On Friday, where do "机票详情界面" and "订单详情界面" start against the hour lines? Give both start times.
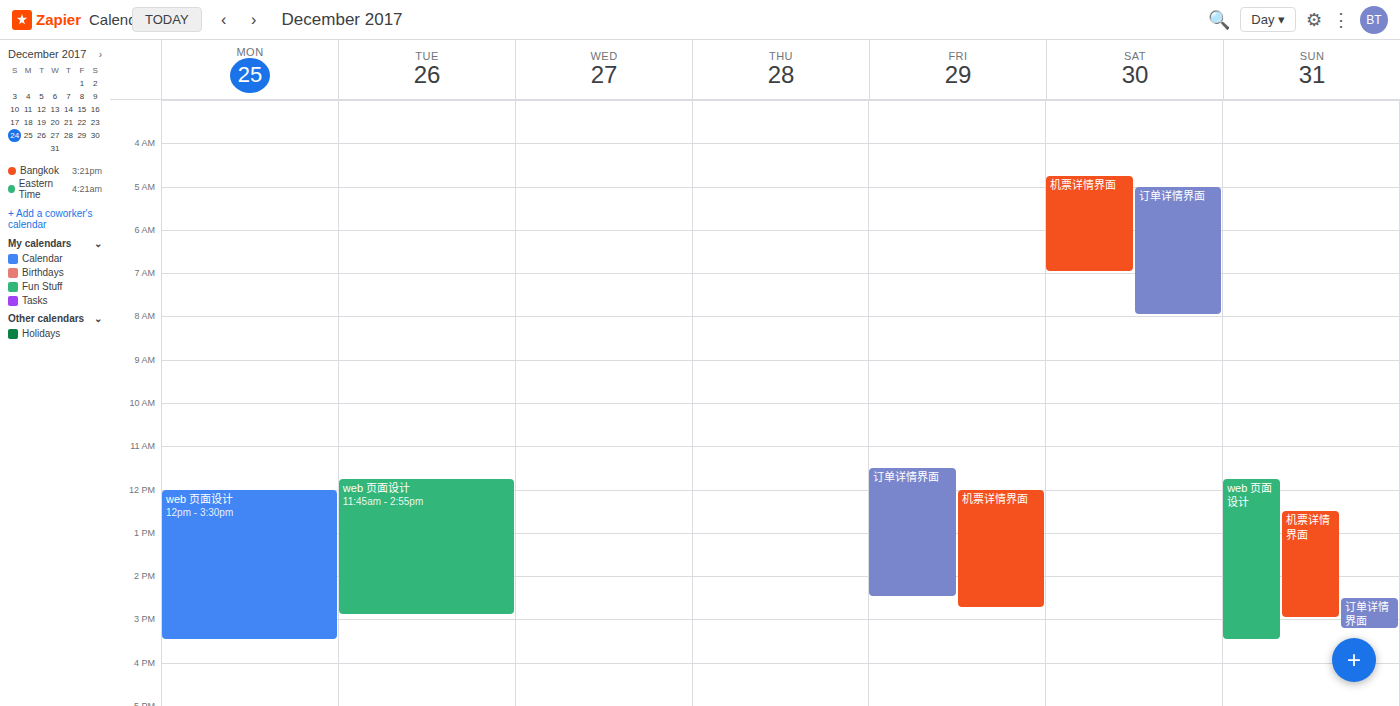
"机票详情界面": 12:00, exactly on the 12:00 line. "订单详情界面": 11:30, halfway between the 11:00 and 12:00 lines.